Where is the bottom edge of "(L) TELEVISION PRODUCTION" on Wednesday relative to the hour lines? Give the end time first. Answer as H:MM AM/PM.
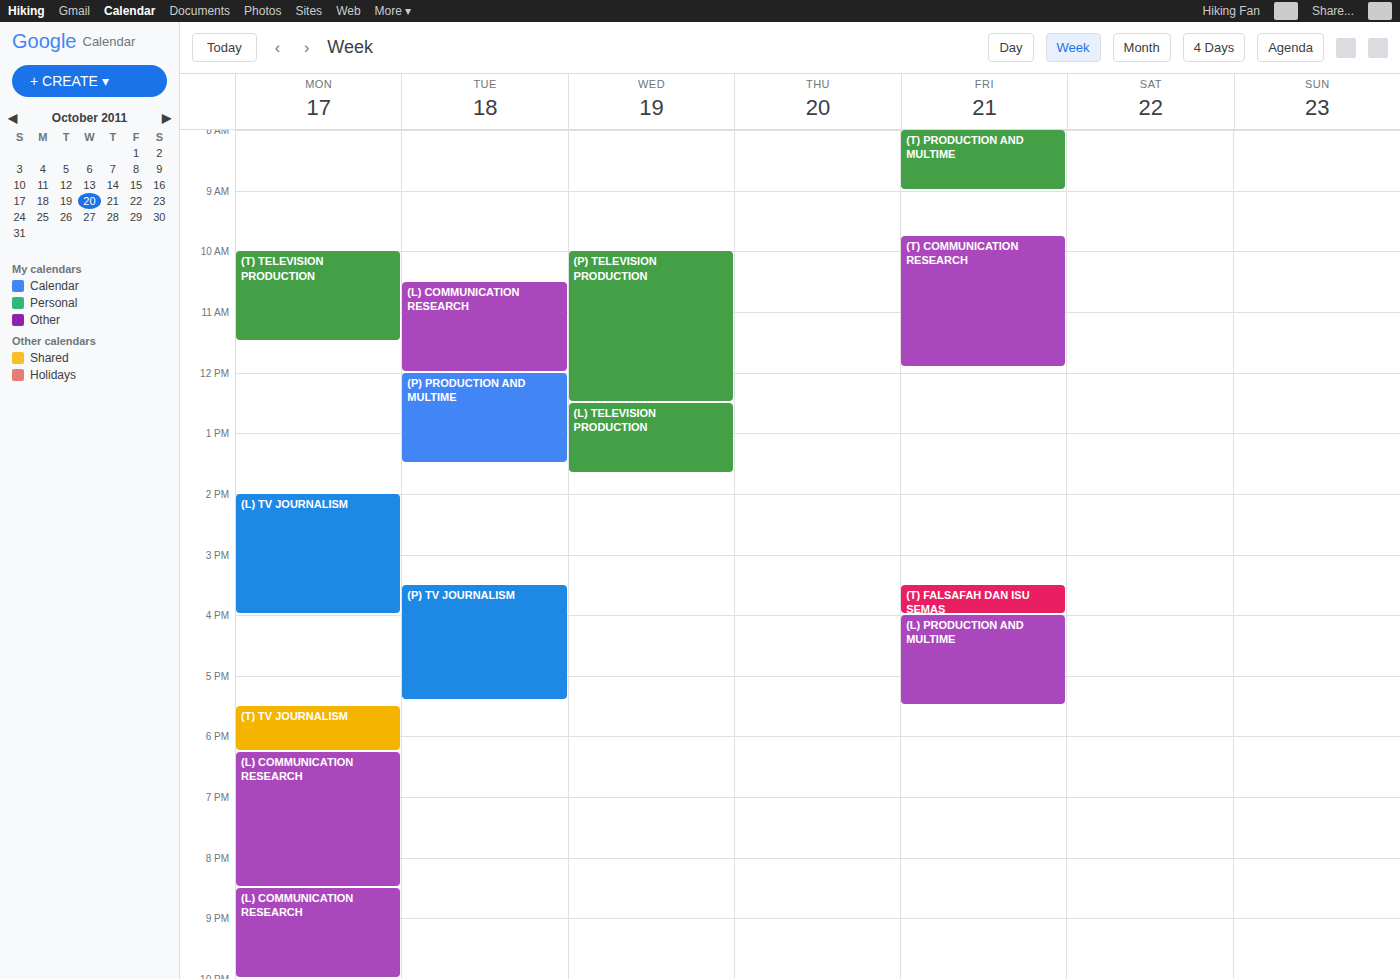
1:40 PM -- neither: 40 minutes below the 1 PM line and 20 minutes above the 2 PM line.